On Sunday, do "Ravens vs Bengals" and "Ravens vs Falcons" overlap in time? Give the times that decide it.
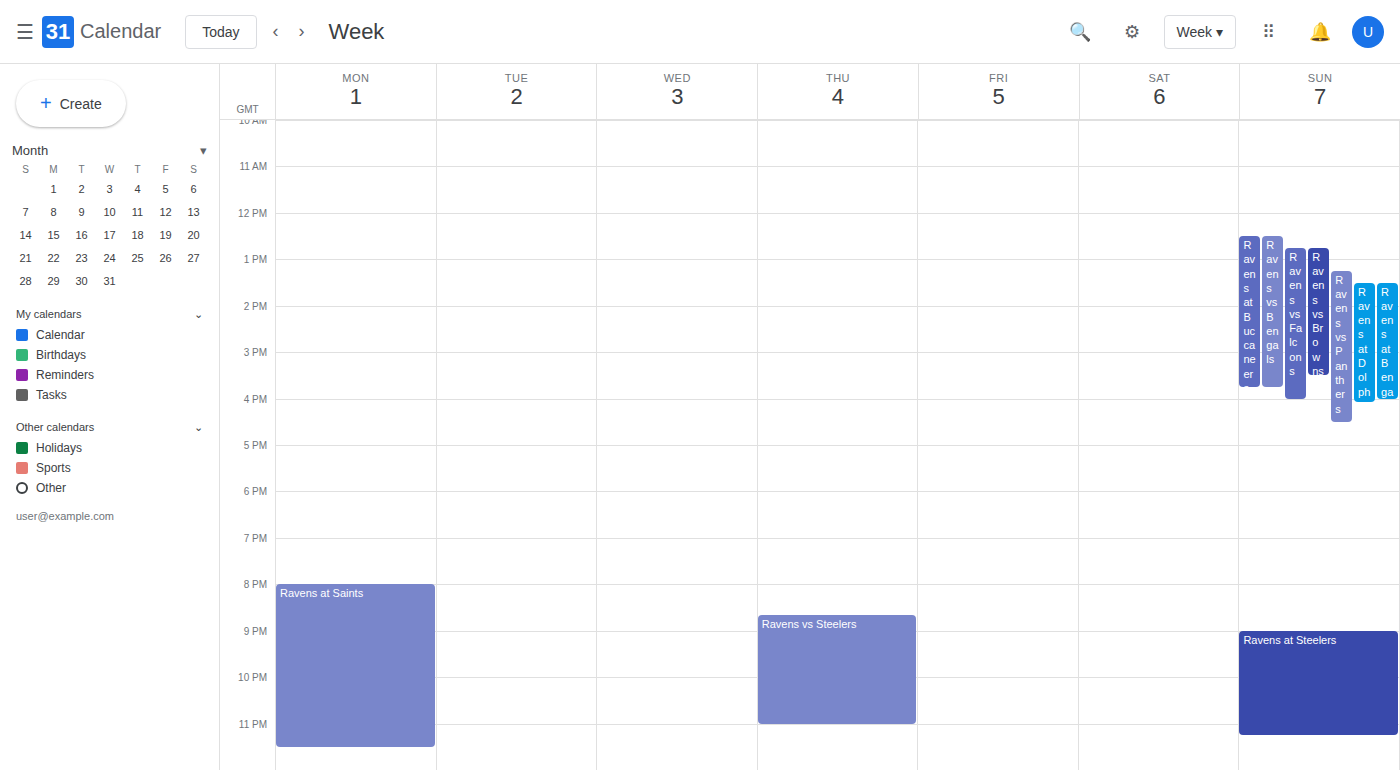
"Ravens vs Falcons" starts at 12:45 PM, before "Ravens vs Bengals" ends at 3:45 PM -- they overlap.